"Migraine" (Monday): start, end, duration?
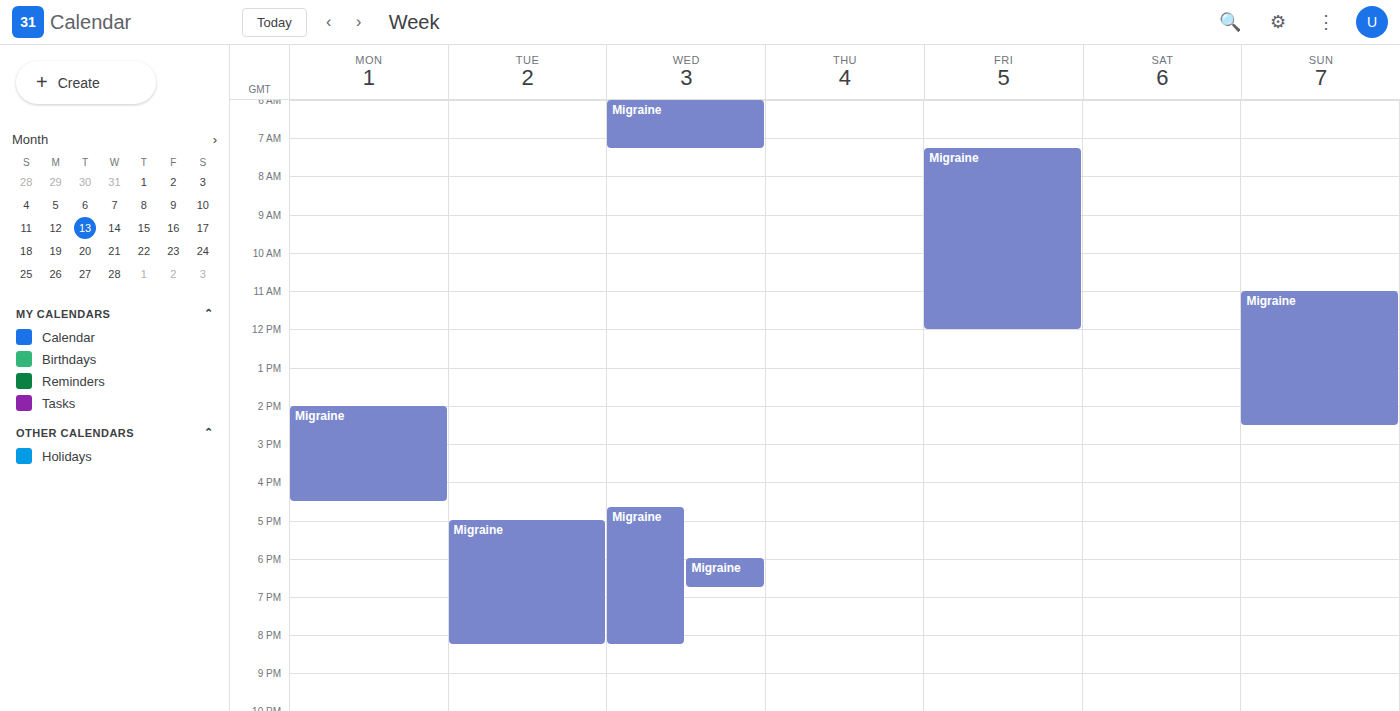
2:00 PM to 4:30 PM, 2 hours 30 minutes